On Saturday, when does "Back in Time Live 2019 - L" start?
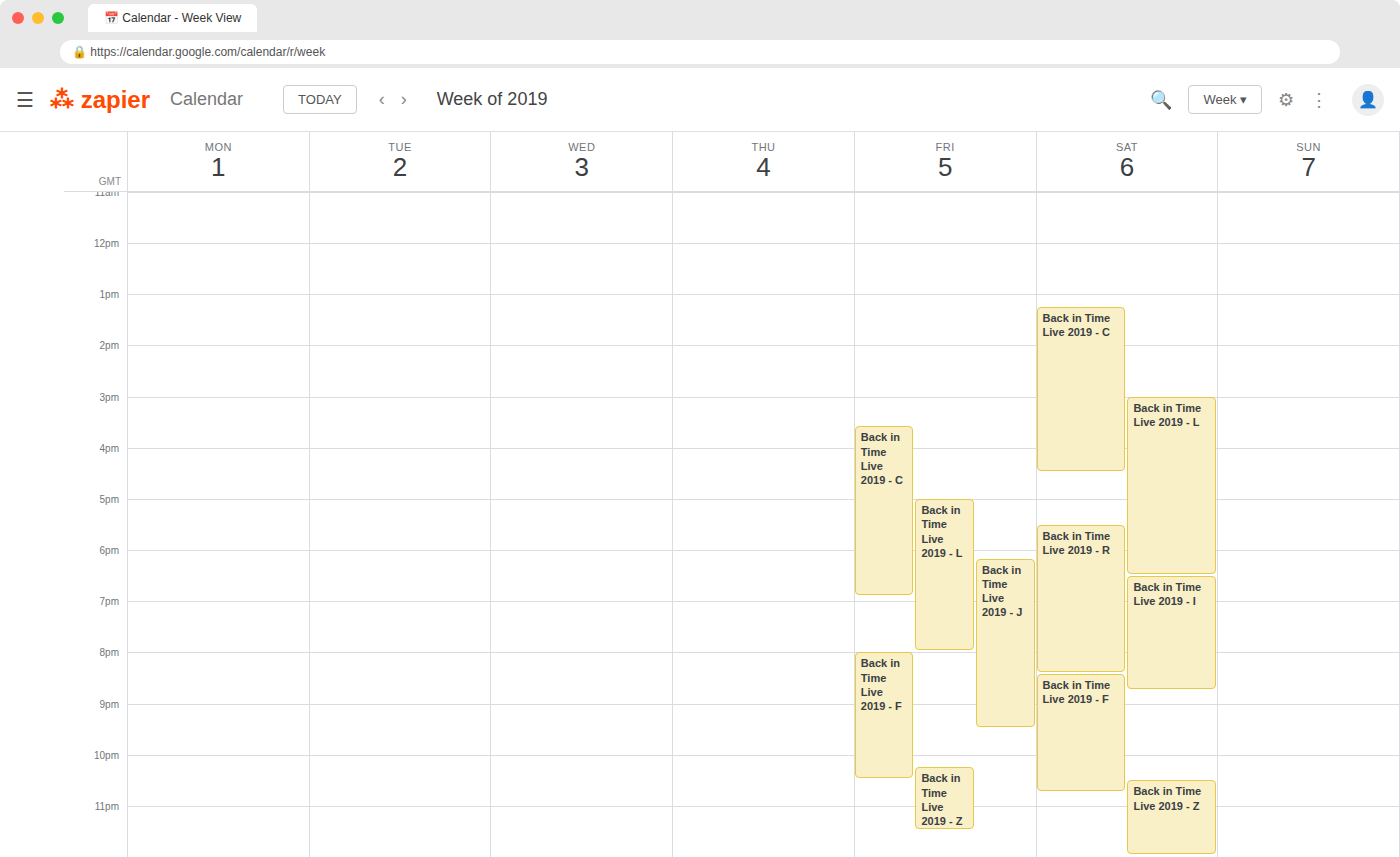
3:00 PM